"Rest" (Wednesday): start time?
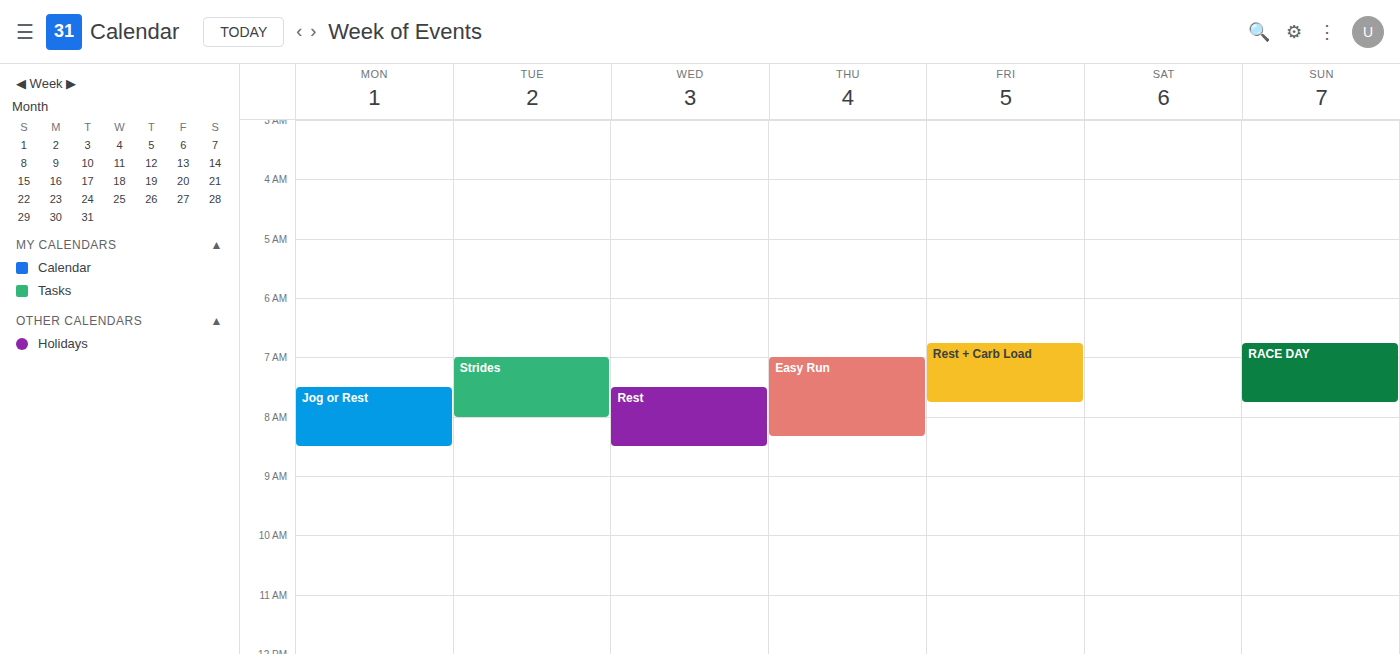
7:30 AM